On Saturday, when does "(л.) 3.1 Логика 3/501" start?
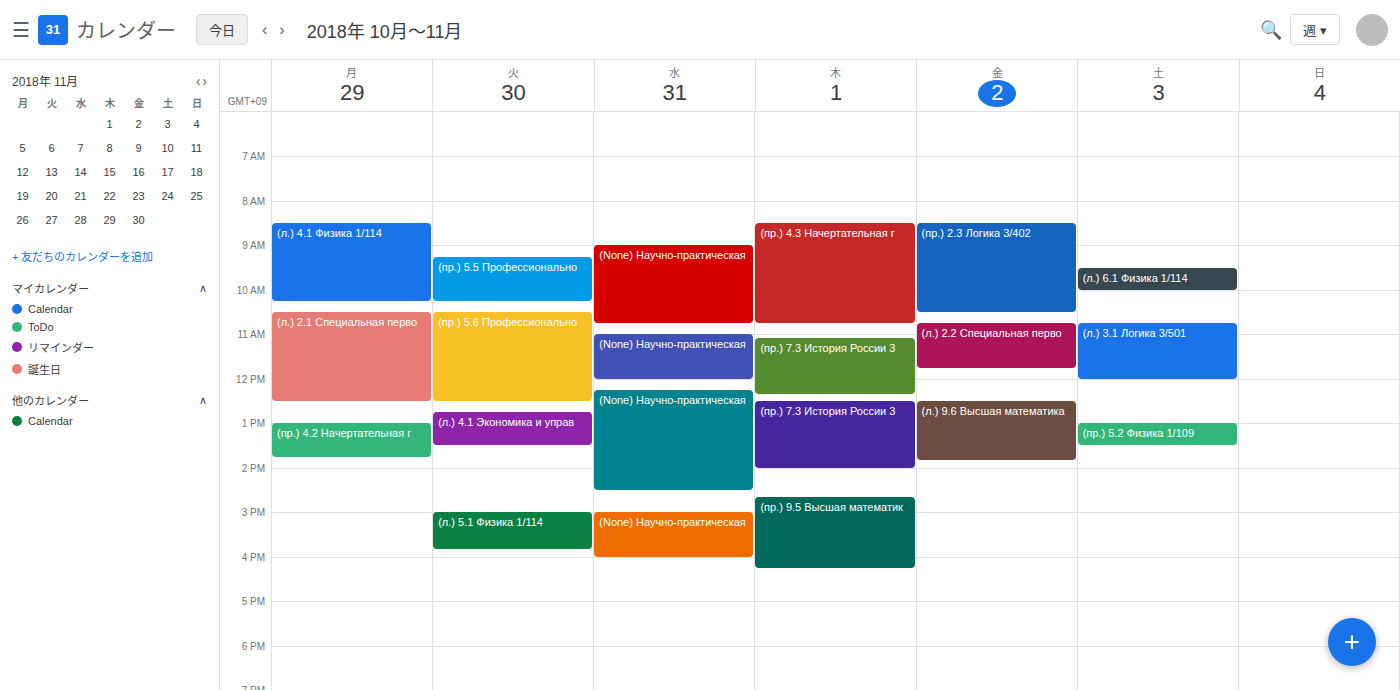
10:45 AM